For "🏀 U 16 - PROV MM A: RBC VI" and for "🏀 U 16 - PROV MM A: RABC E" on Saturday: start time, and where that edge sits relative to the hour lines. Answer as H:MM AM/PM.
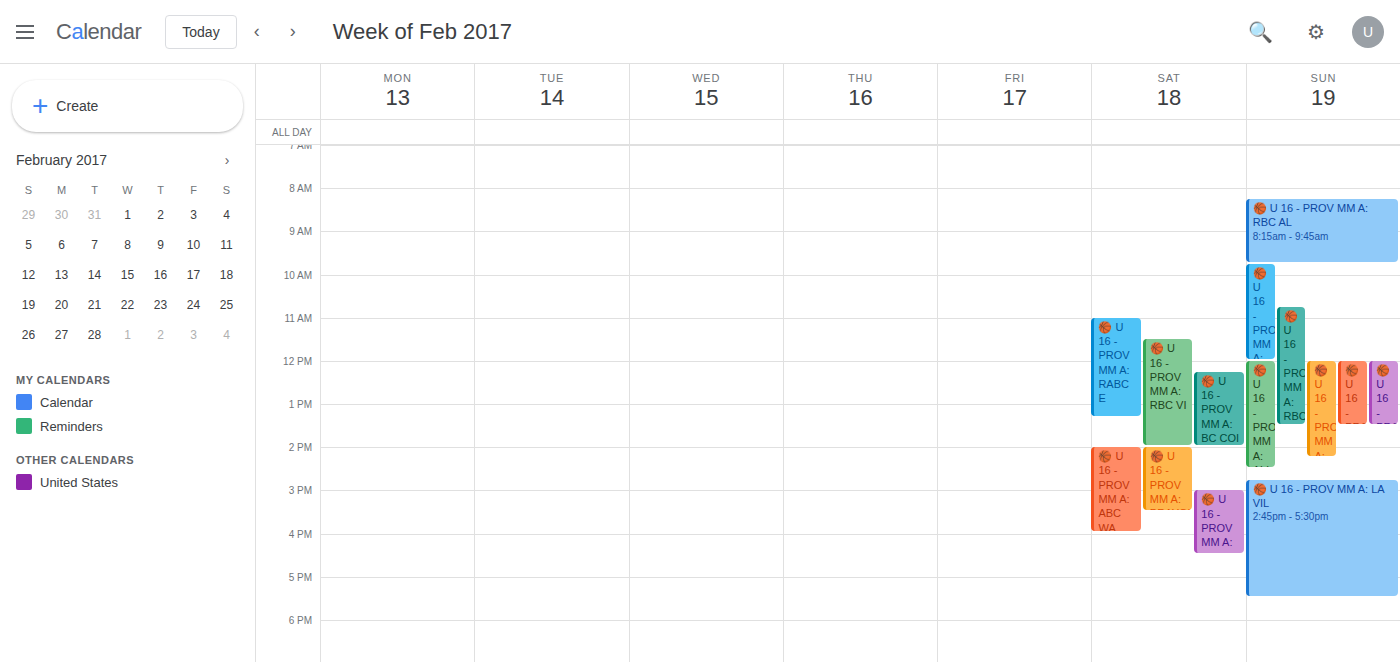
"🏀 U 16 - PROV MM A: RBC VI": 11:30 AM, halfway between the 11 AM and 12 PM lines. "🏀 U 16 - PROV MM A: RABC E": 11:00 AM, exactly on the 11 AM line.